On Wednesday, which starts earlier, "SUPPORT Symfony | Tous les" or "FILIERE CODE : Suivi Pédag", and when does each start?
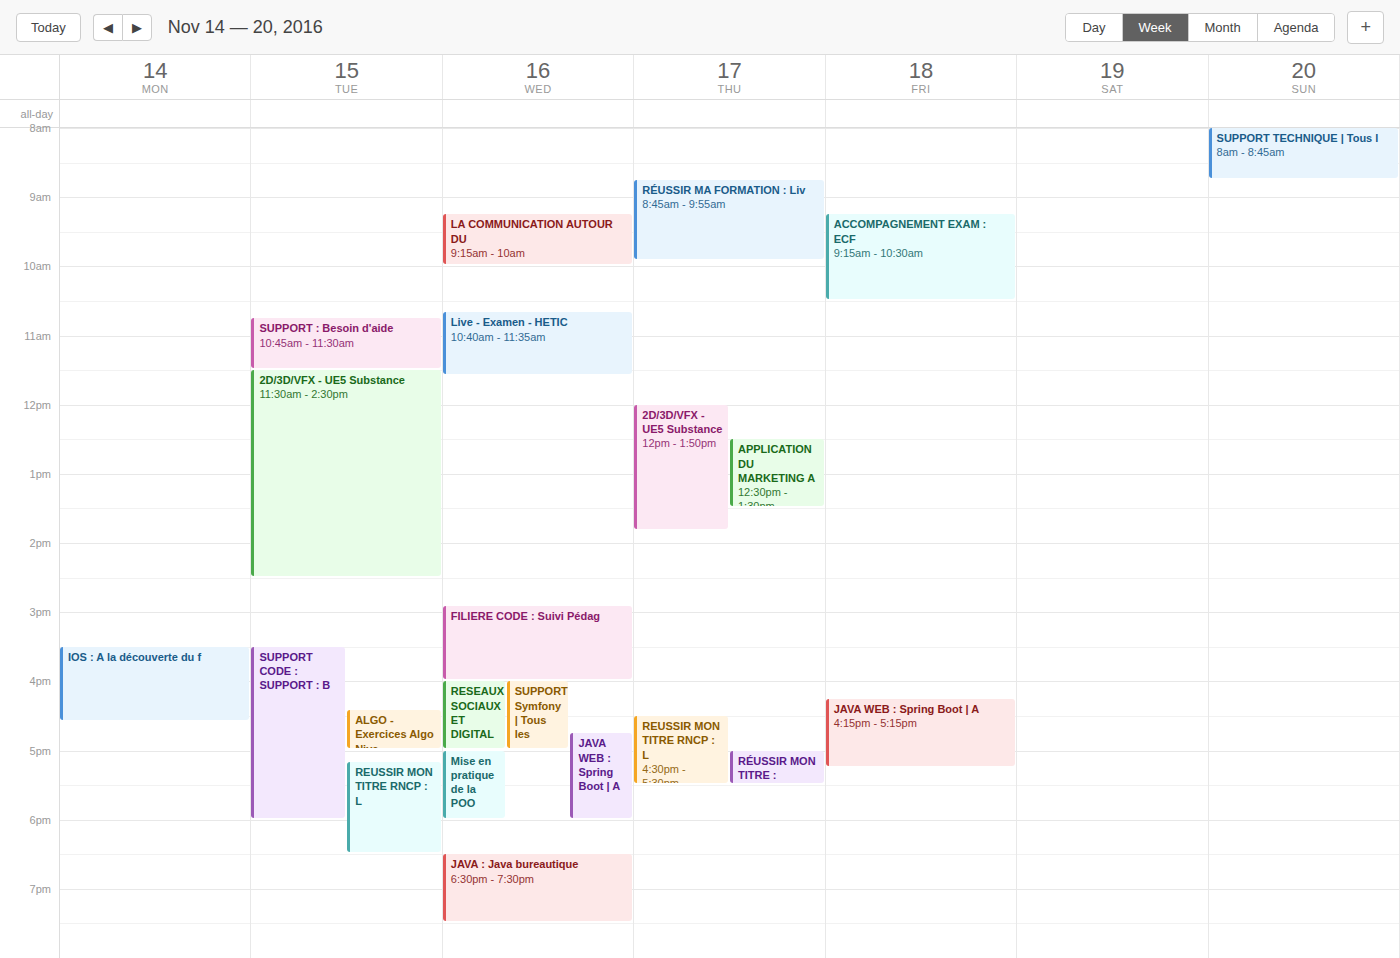
"FILIERE CODE : Suivi Pédag" 14:55; "SUPPORT Symfony | Tous les" 16:00.